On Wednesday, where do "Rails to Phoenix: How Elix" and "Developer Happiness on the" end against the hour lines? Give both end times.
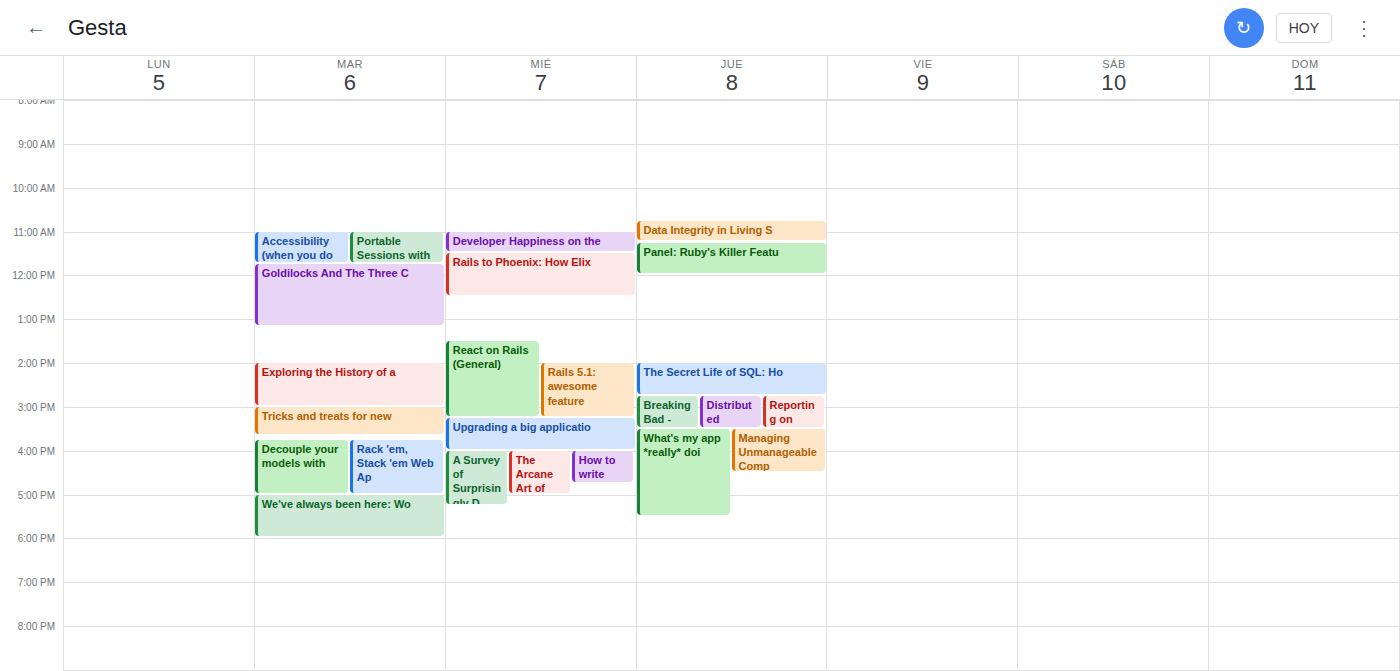
"Rails to Phoenix: How Elix": 12:30 PM, halfway between the 12 PM and 1 PM lines. "Developer Happiness on the": 11:30 AM, halfway between the 11 AM and 12 PM lines.